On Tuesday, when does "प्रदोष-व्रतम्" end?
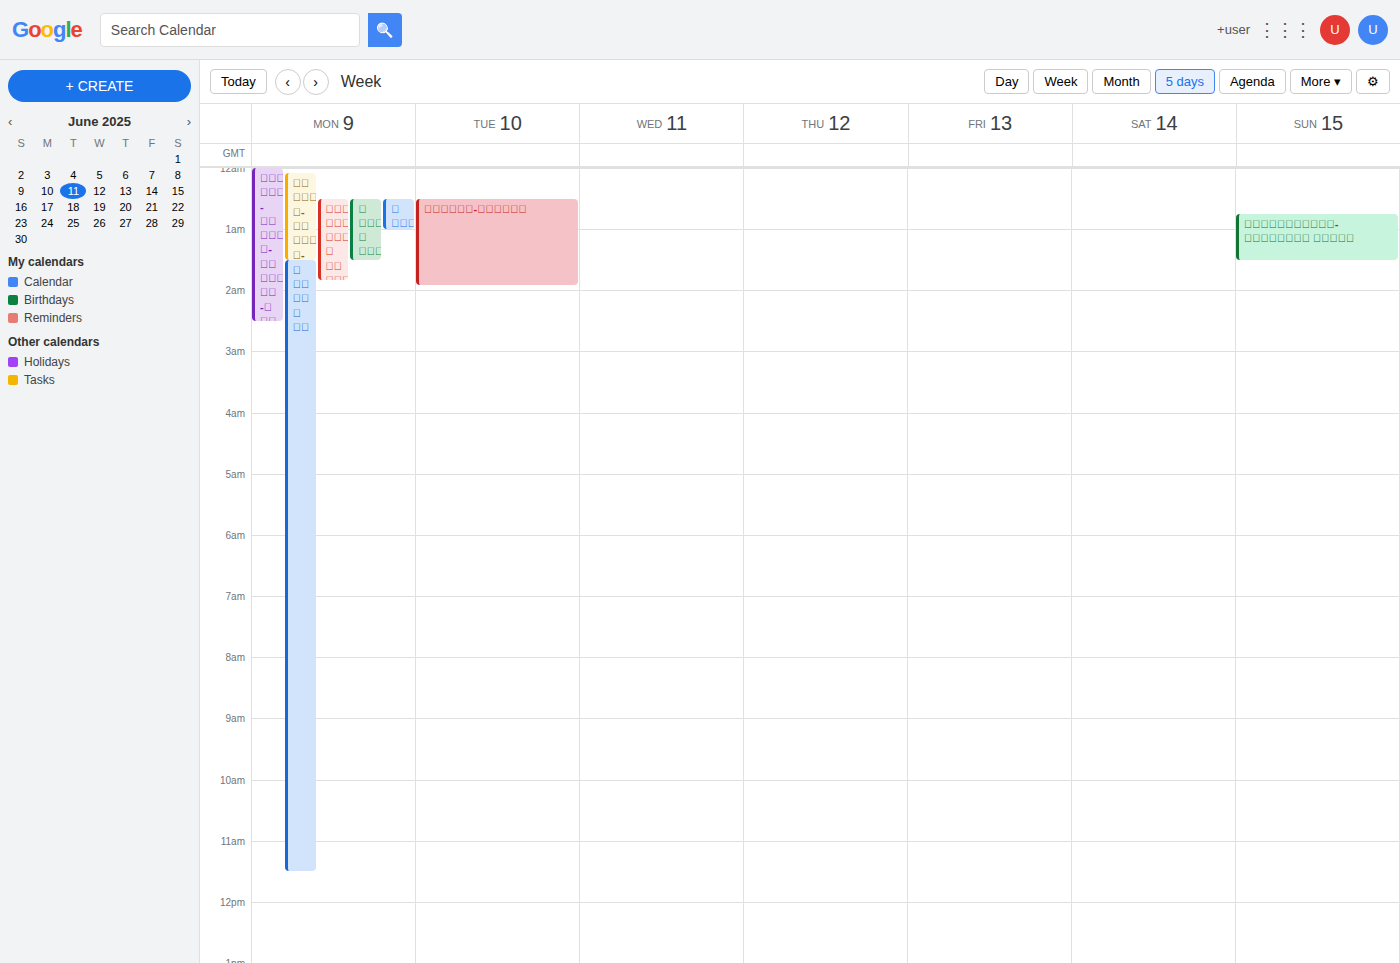
1:55 AM